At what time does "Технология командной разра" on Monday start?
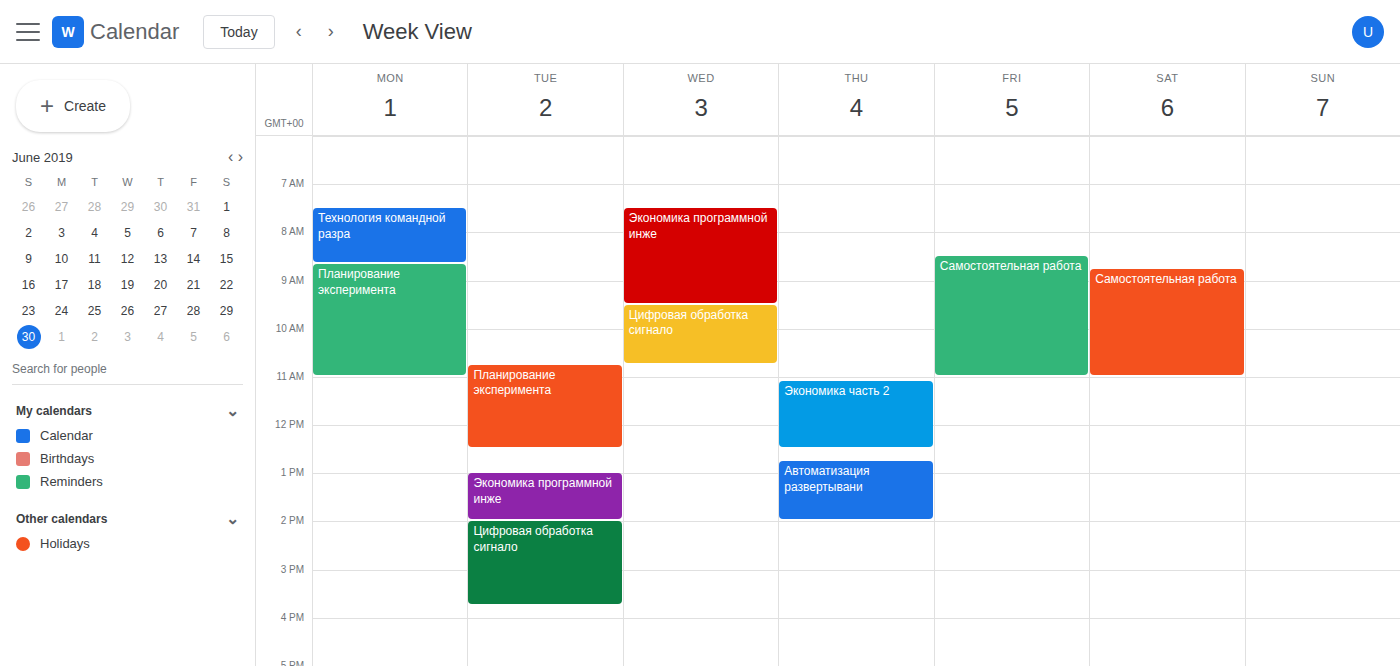
7:30 AM